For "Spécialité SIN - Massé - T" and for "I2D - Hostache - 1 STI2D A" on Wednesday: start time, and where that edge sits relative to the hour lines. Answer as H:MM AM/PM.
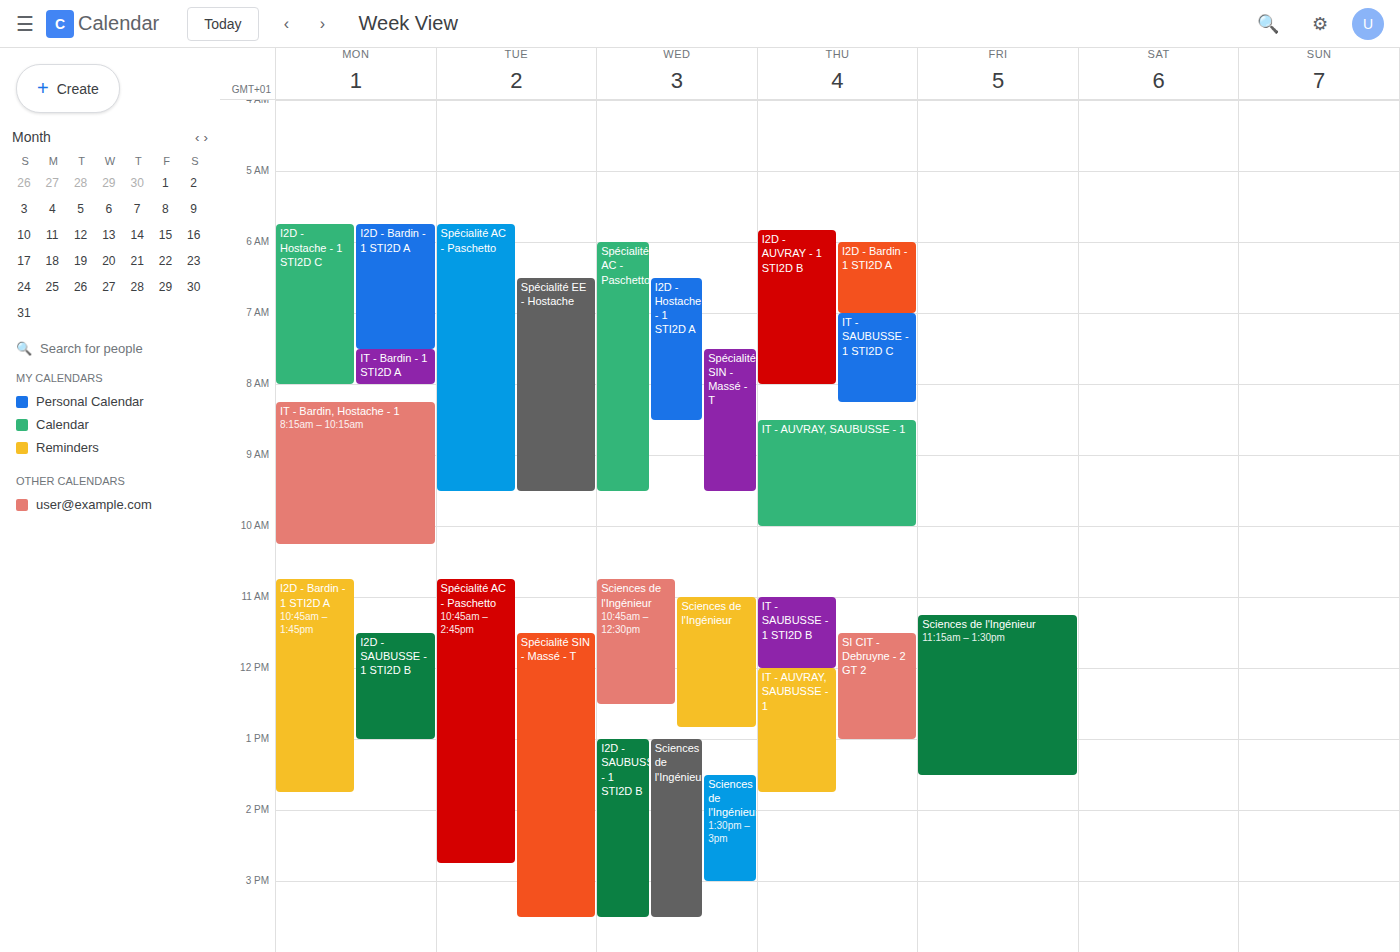
"Spécialité SIN - Massé - T": 7:30 AM, halfway between the 7 AM and 8 AM lines. "I2D - Hostache - 1 STI2D A": 6:30 AM, halfway between the 6 AM and 7 AM lines.